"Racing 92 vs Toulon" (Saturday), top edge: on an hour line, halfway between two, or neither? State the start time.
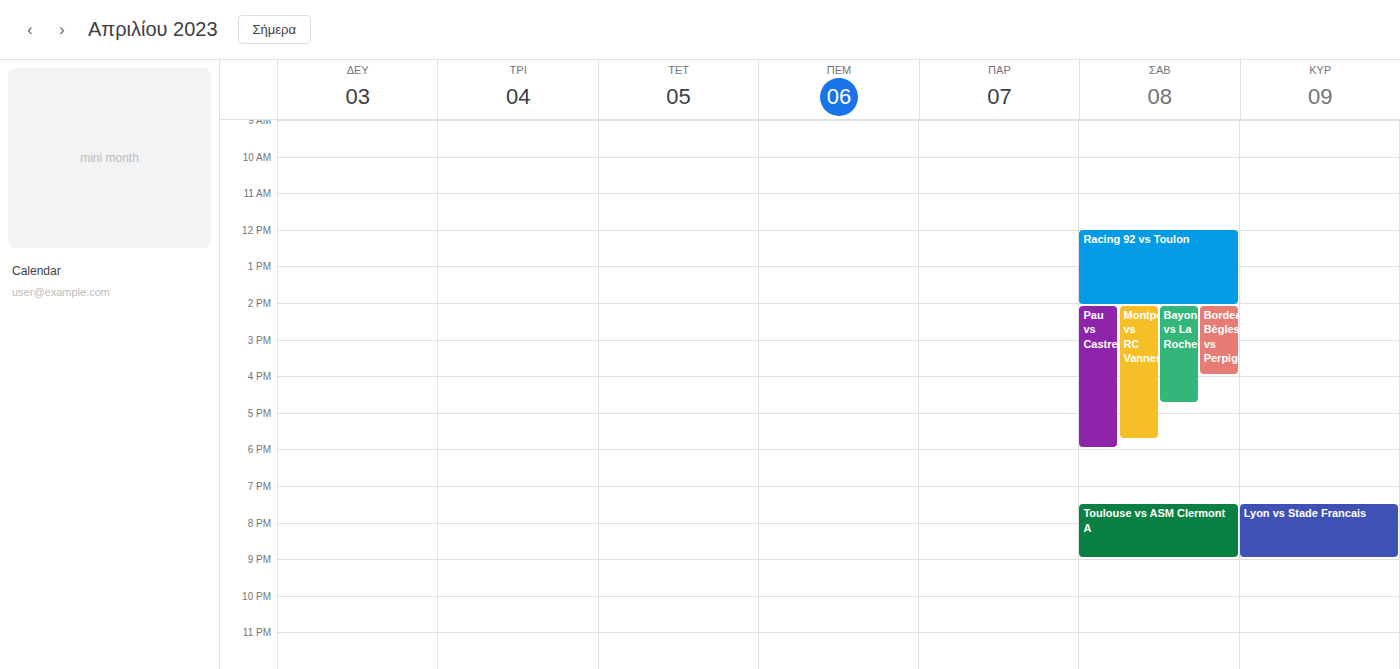
12:00 PM -- exactly on the 12 PM line.